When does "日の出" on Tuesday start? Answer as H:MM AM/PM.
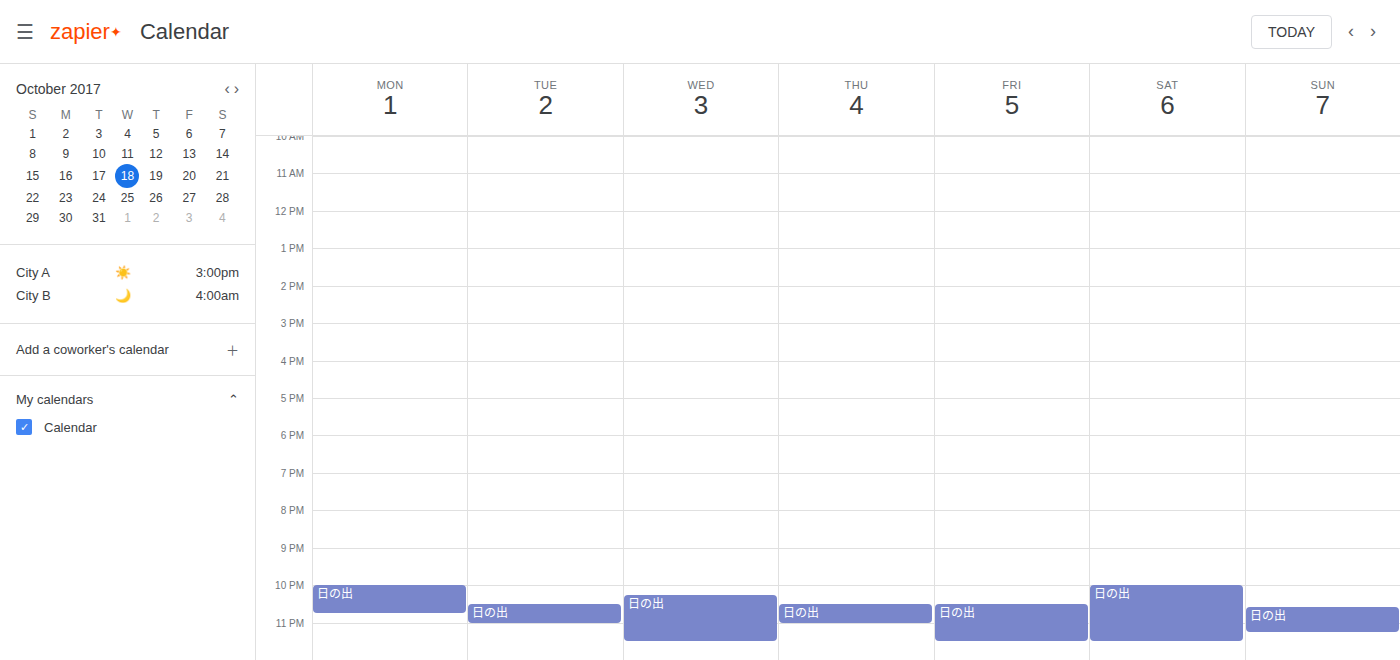
10:30 PM